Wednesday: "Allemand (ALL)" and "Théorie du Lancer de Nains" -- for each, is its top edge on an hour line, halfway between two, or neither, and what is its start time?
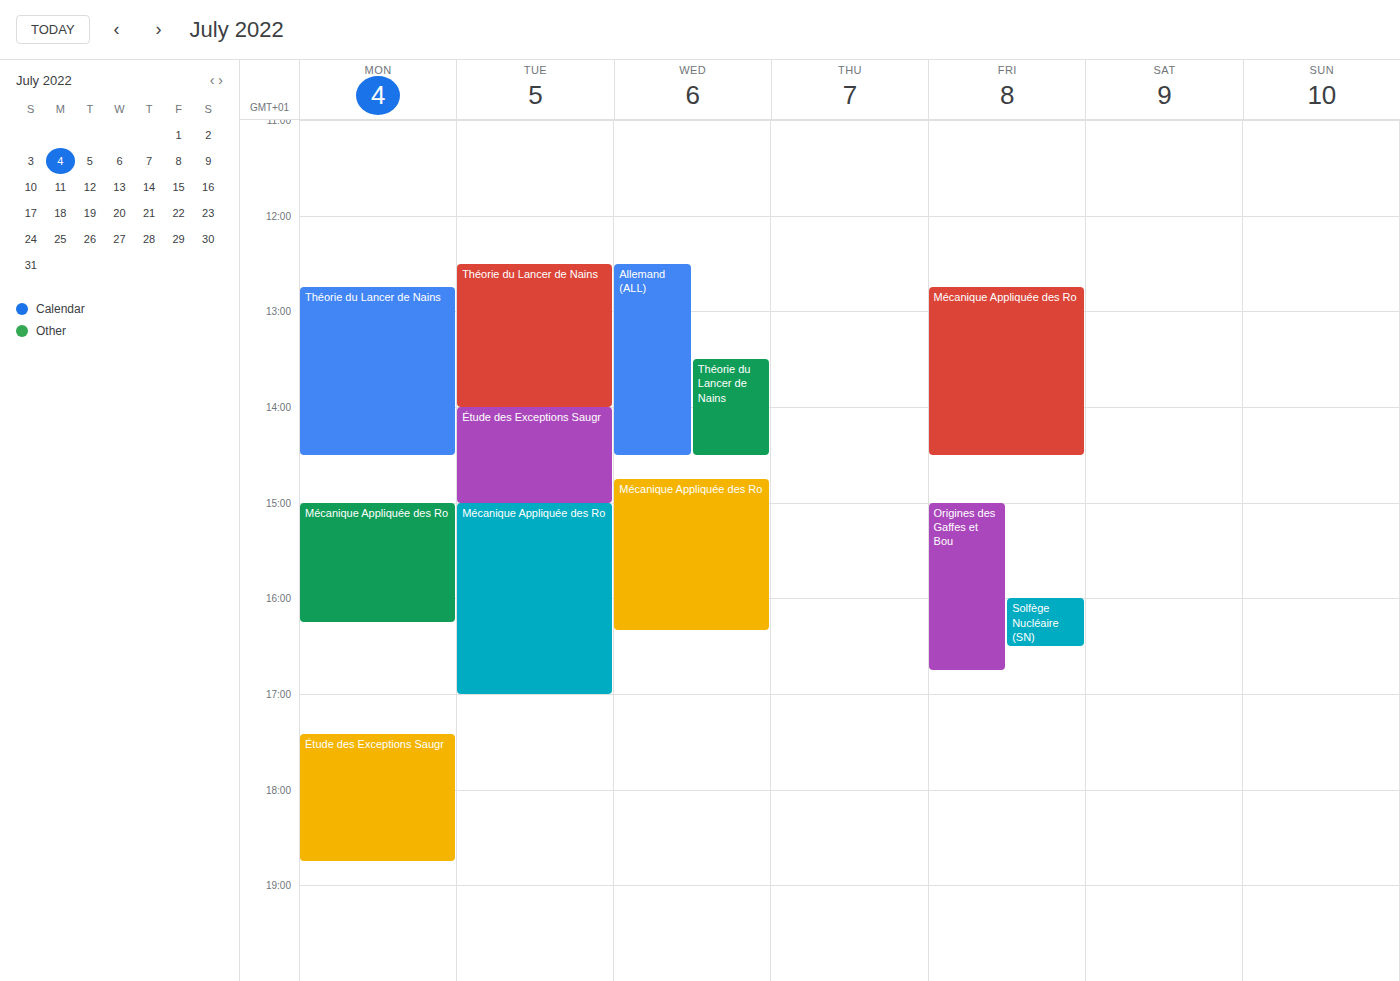
"Allemand (ALL)": 12:30 PM, halfway between the 12 PM and 1 PM lines. "Théorie du Lancer de Nains": 1:30 PM, halfway between the 1 PM and 2 PM lines.